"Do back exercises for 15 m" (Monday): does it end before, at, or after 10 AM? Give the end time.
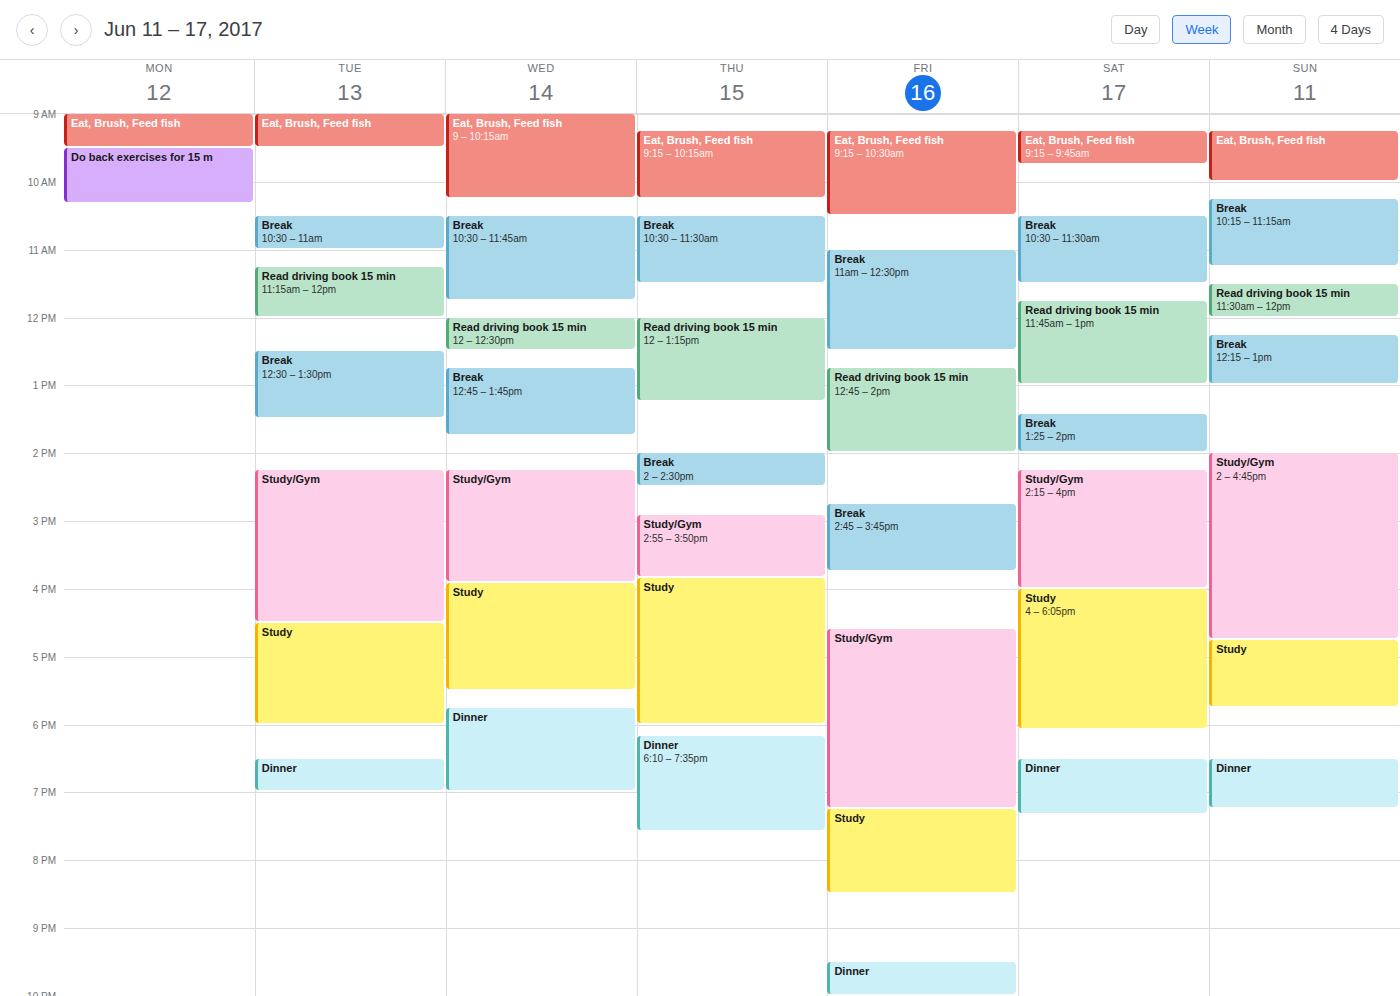
10:20 AM -- after 10 AM, 20 minutes below the 10 AM line.